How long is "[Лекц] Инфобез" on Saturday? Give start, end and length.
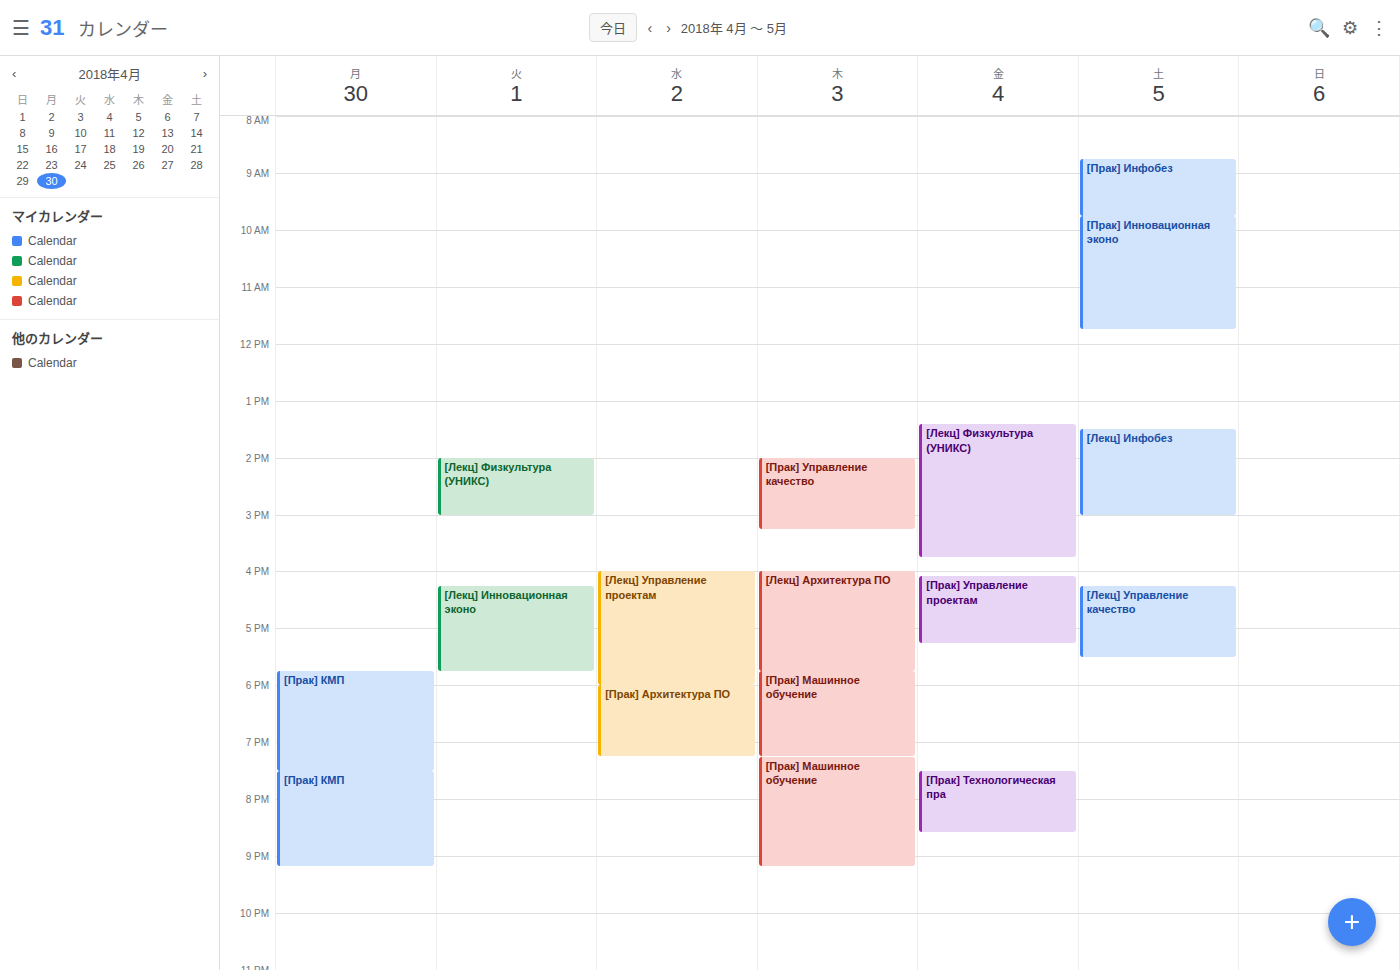
1:30 PM to 3:00 PM, 1 hour 30 minutes